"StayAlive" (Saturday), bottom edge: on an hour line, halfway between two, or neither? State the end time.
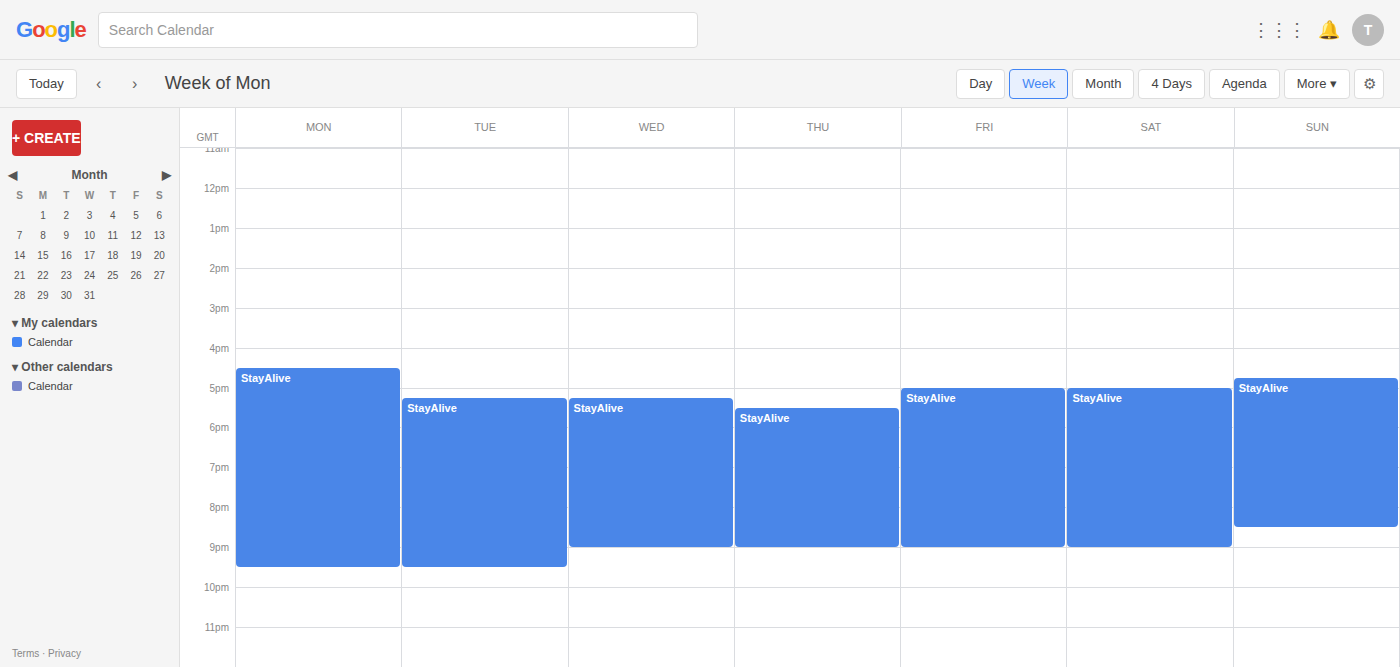
9:00 PM -- exactly on the 9 PM line.